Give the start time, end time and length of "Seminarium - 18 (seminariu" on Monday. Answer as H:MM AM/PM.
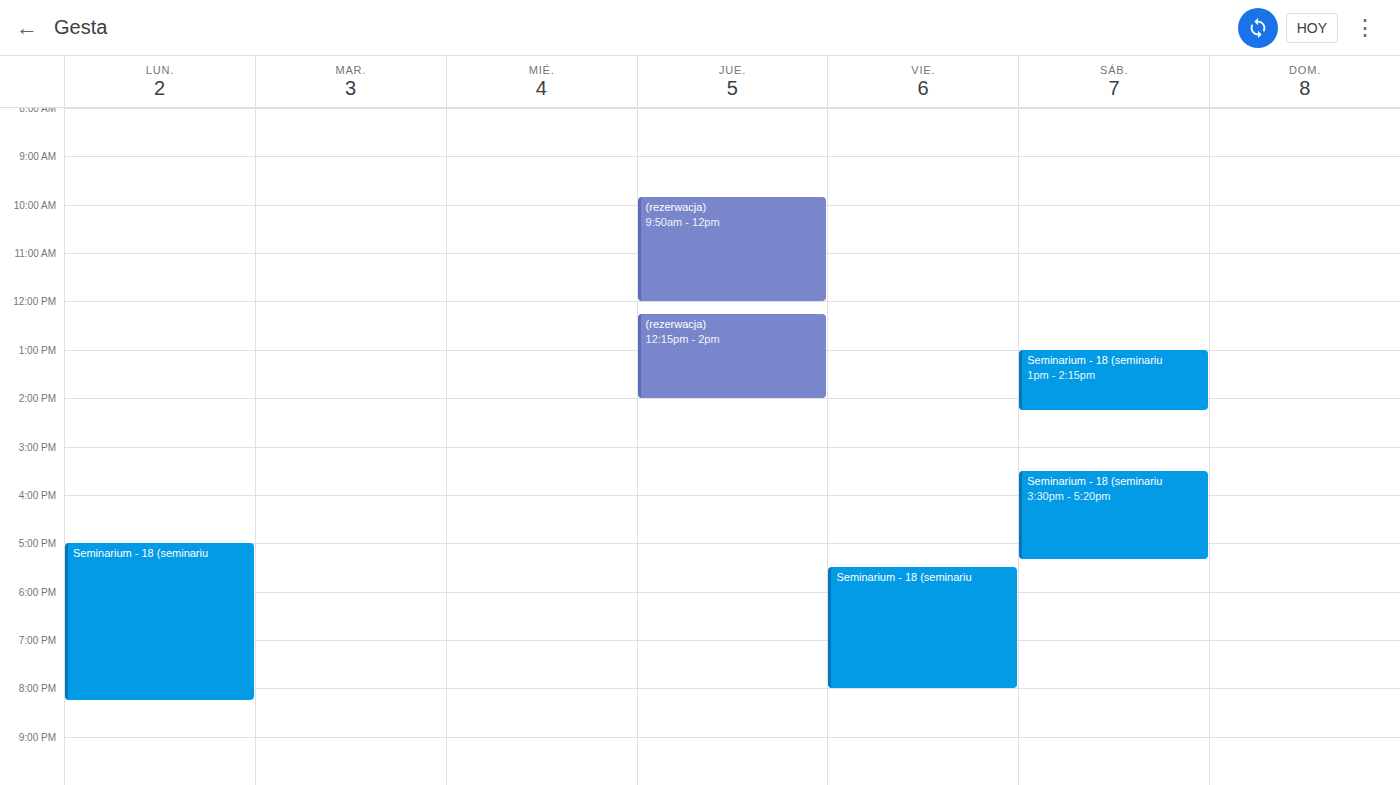
5:00 PM to 8:15 PM, 3 hours 15 minutes